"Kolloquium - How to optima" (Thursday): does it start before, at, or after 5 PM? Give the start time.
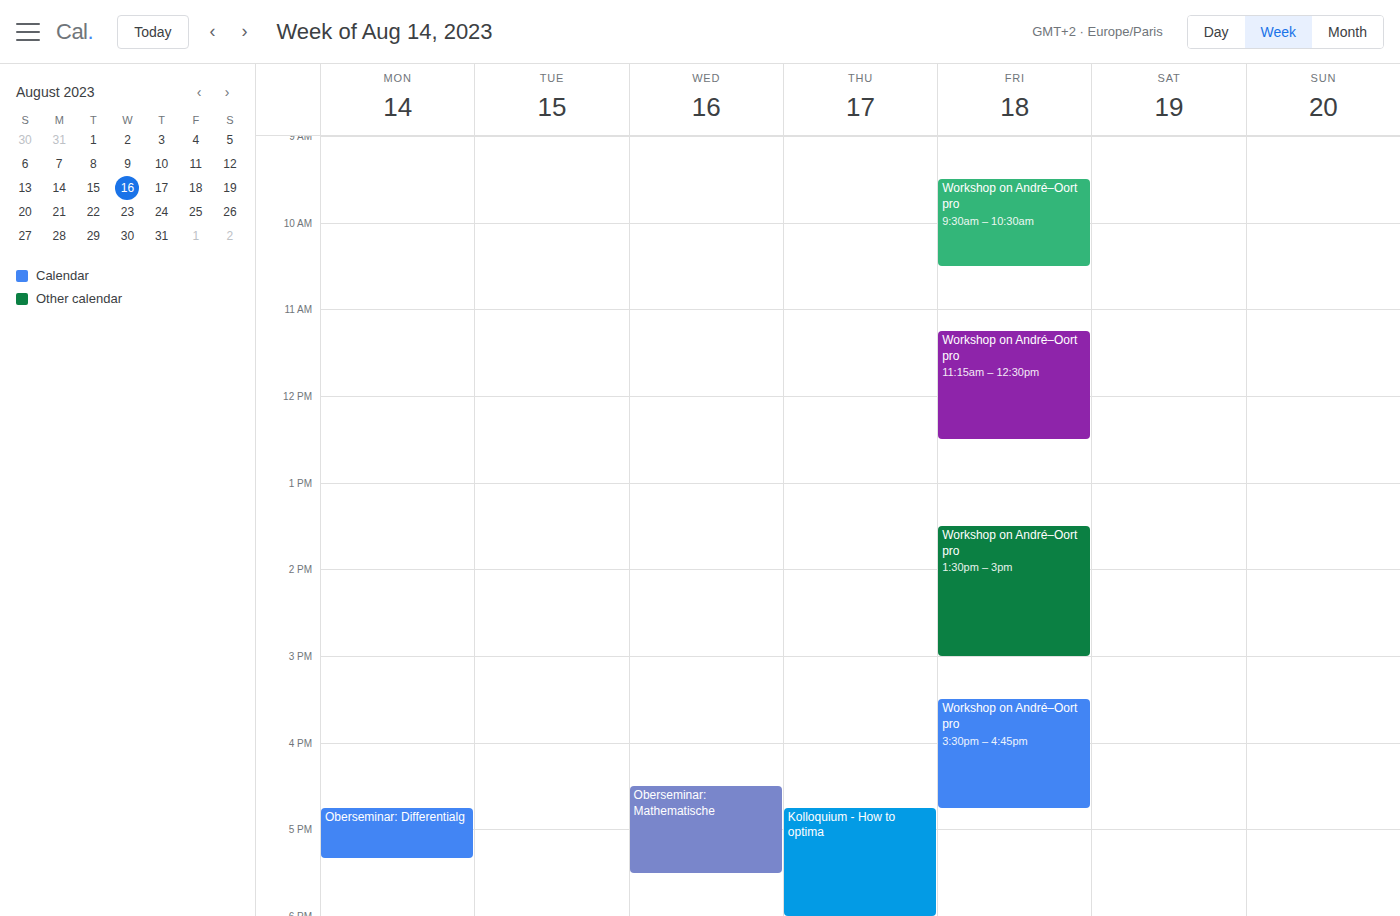
4:45 PM -- before 5 PM, 15 minutes above the 5 PM line.